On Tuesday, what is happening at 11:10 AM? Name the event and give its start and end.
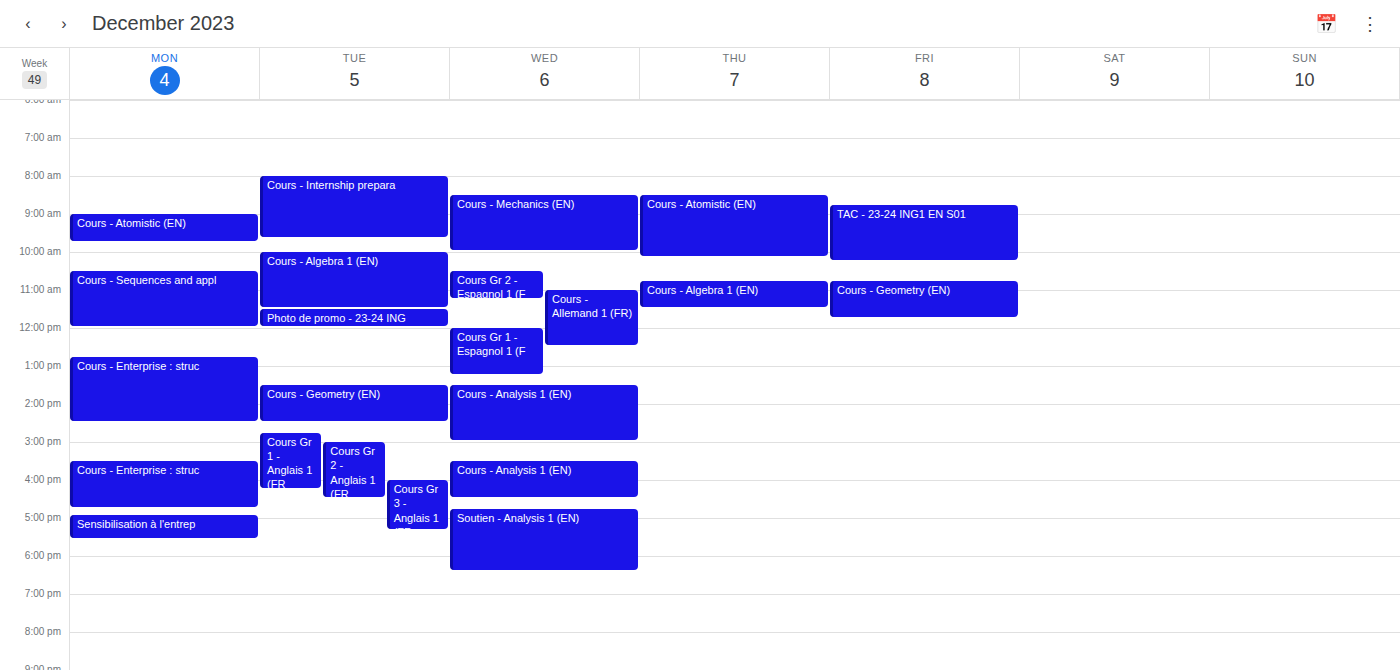
"Cours - Algebra 1 (EN)", 10:00 AM to 11:30 AM